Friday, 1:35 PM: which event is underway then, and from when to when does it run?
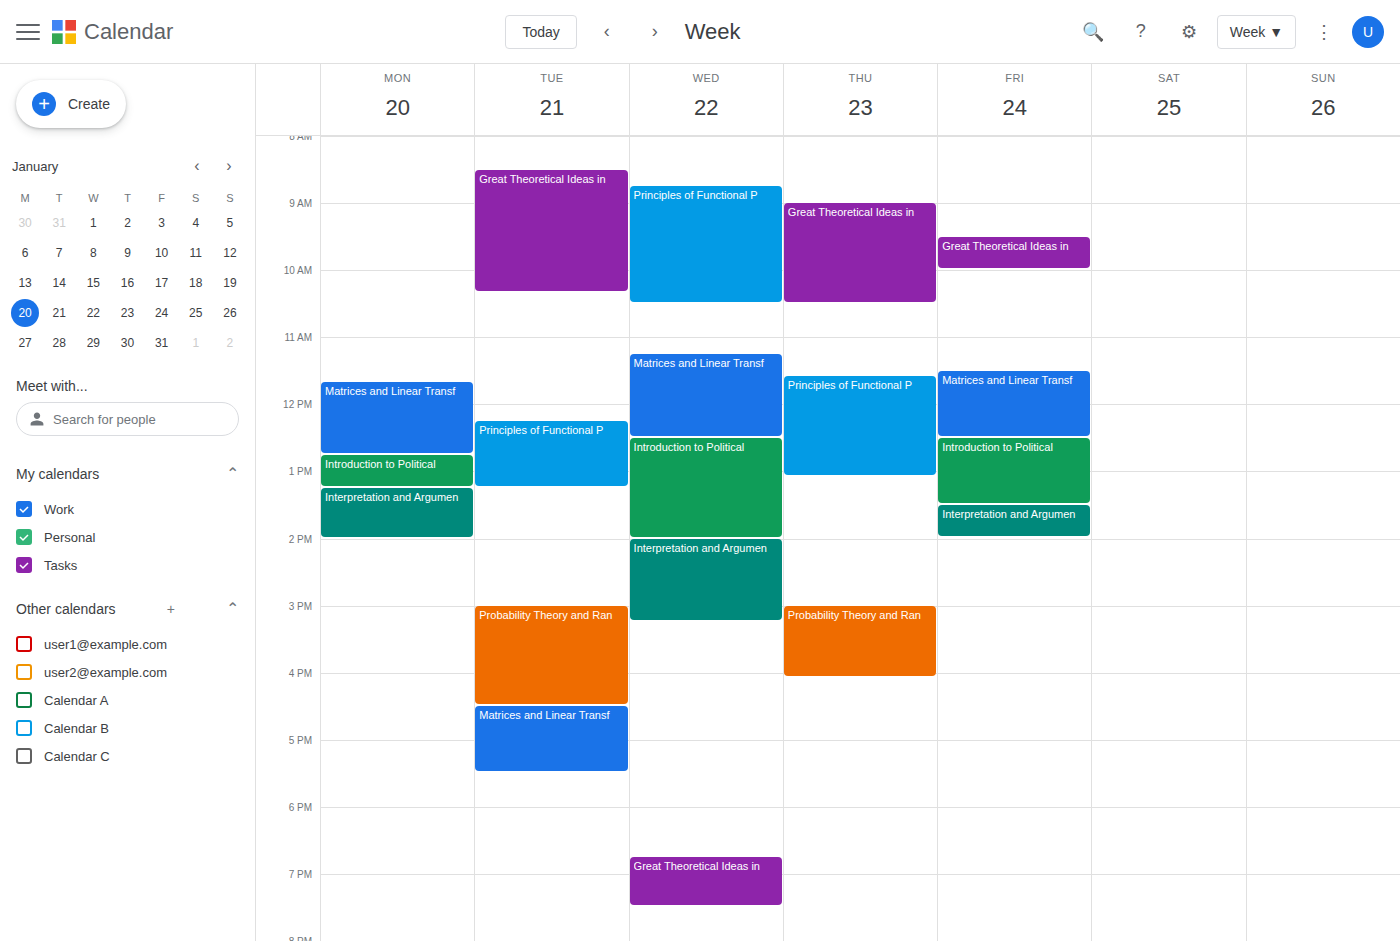
"Interpretation and Argumen", 1:30 PM to 2:00 PM